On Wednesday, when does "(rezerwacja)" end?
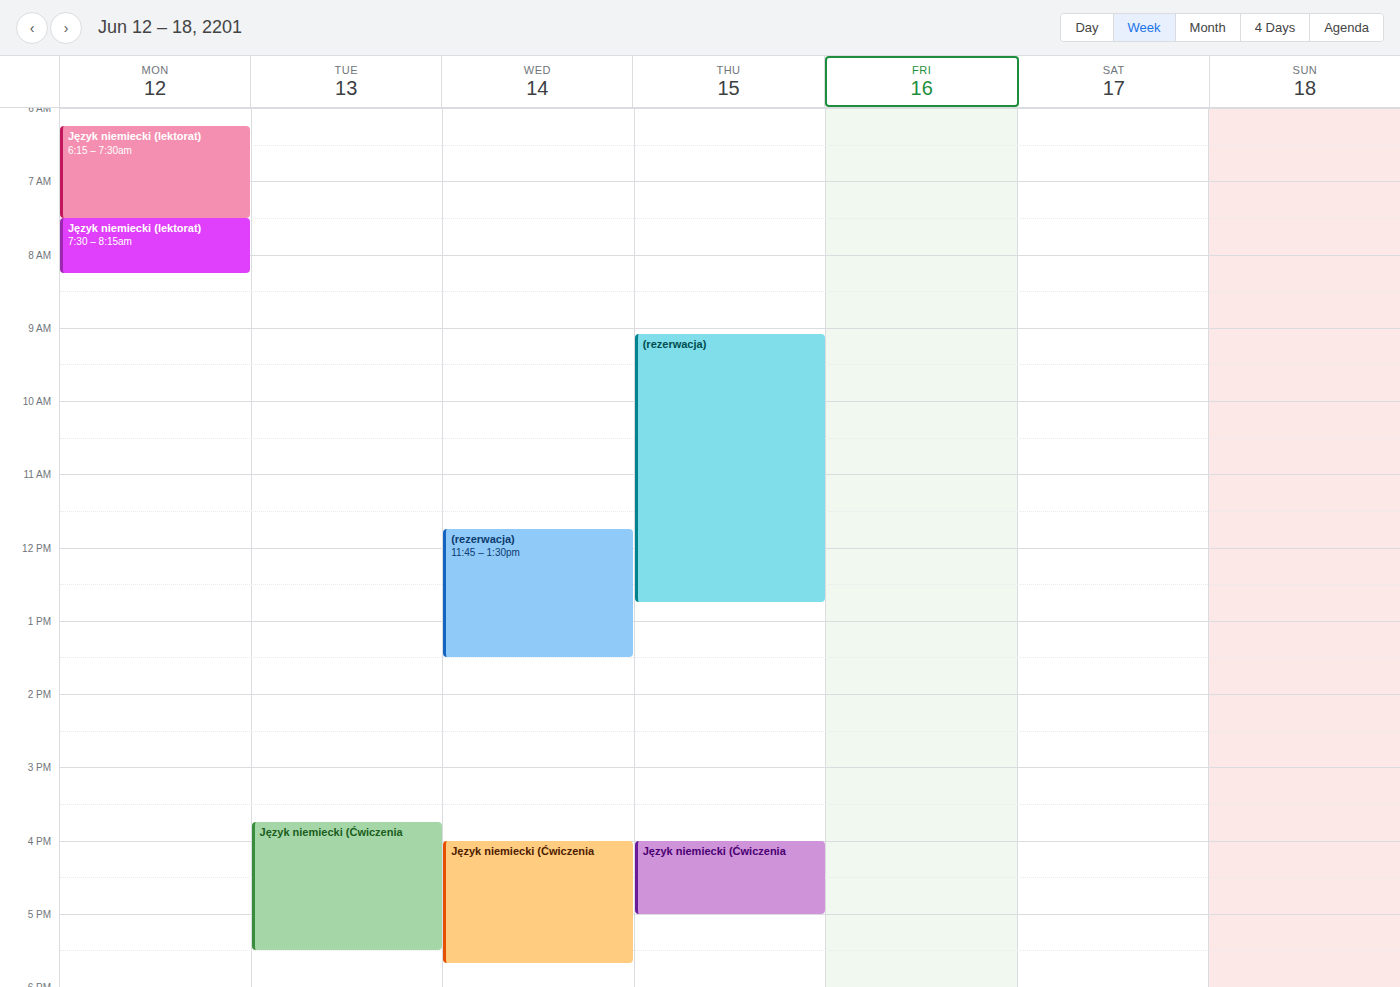
1:30 PM